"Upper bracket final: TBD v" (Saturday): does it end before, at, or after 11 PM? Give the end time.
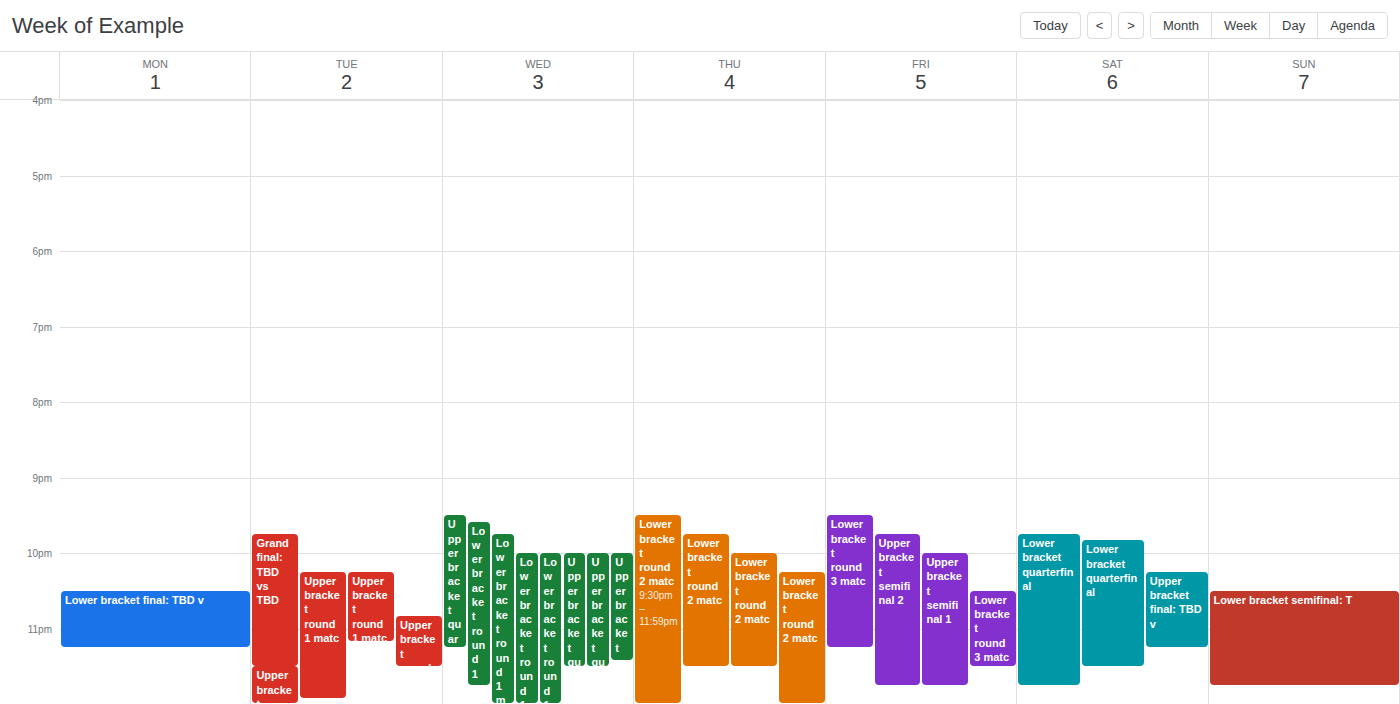
11:15 PM -- after 11 PM, 15 minutes below the 11 PM line.